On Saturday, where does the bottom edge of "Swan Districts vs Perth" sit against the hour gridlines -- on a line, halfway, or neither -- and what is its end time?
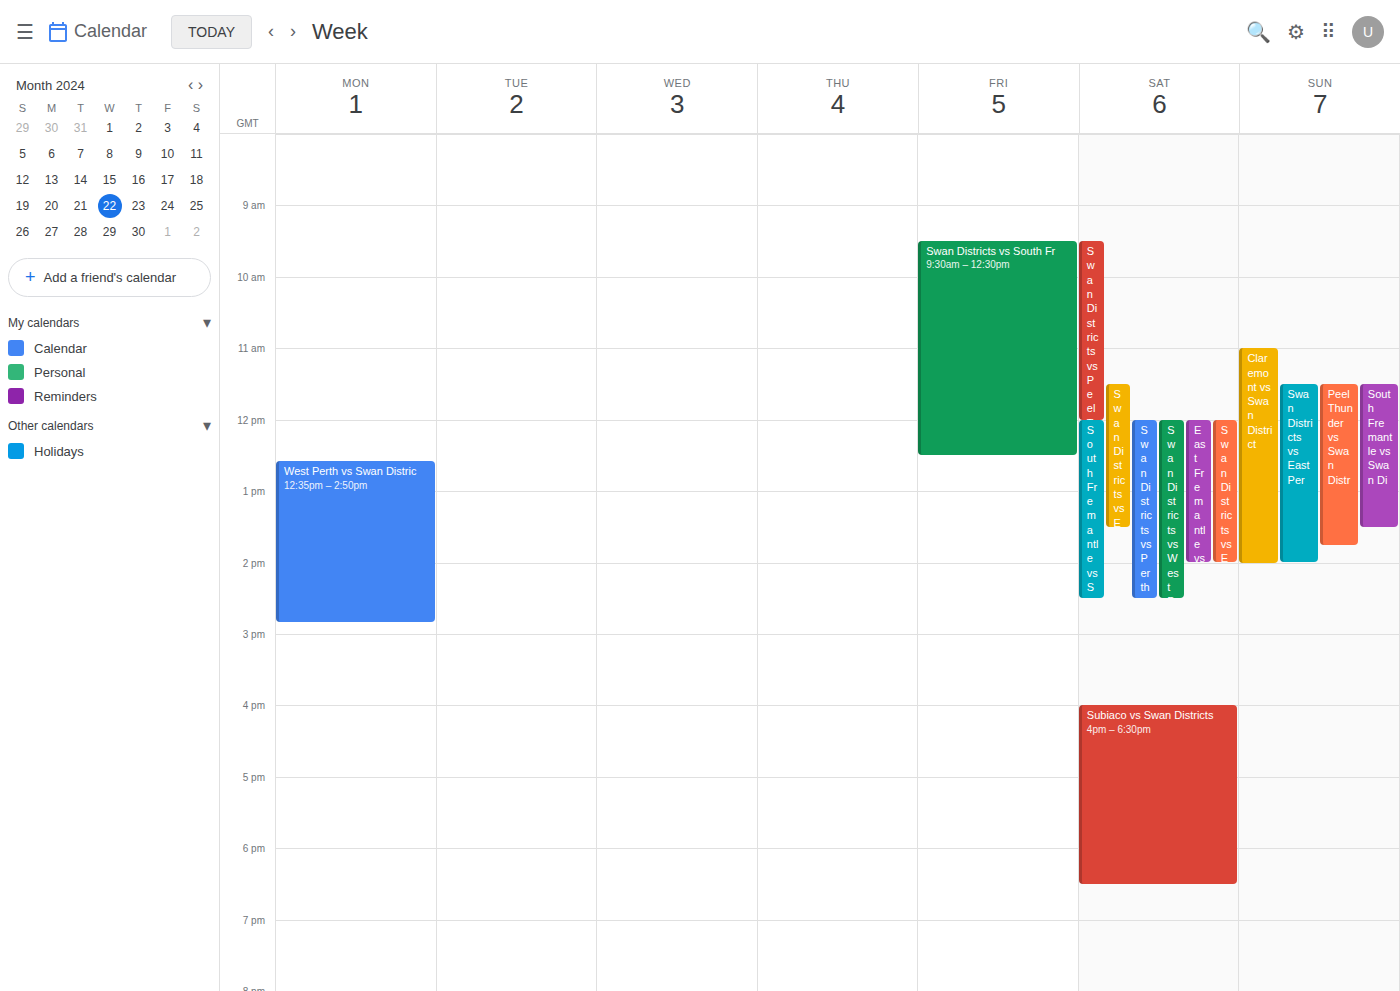
2:30 PM -- halfway between the 2 PM and 3 PM lines.